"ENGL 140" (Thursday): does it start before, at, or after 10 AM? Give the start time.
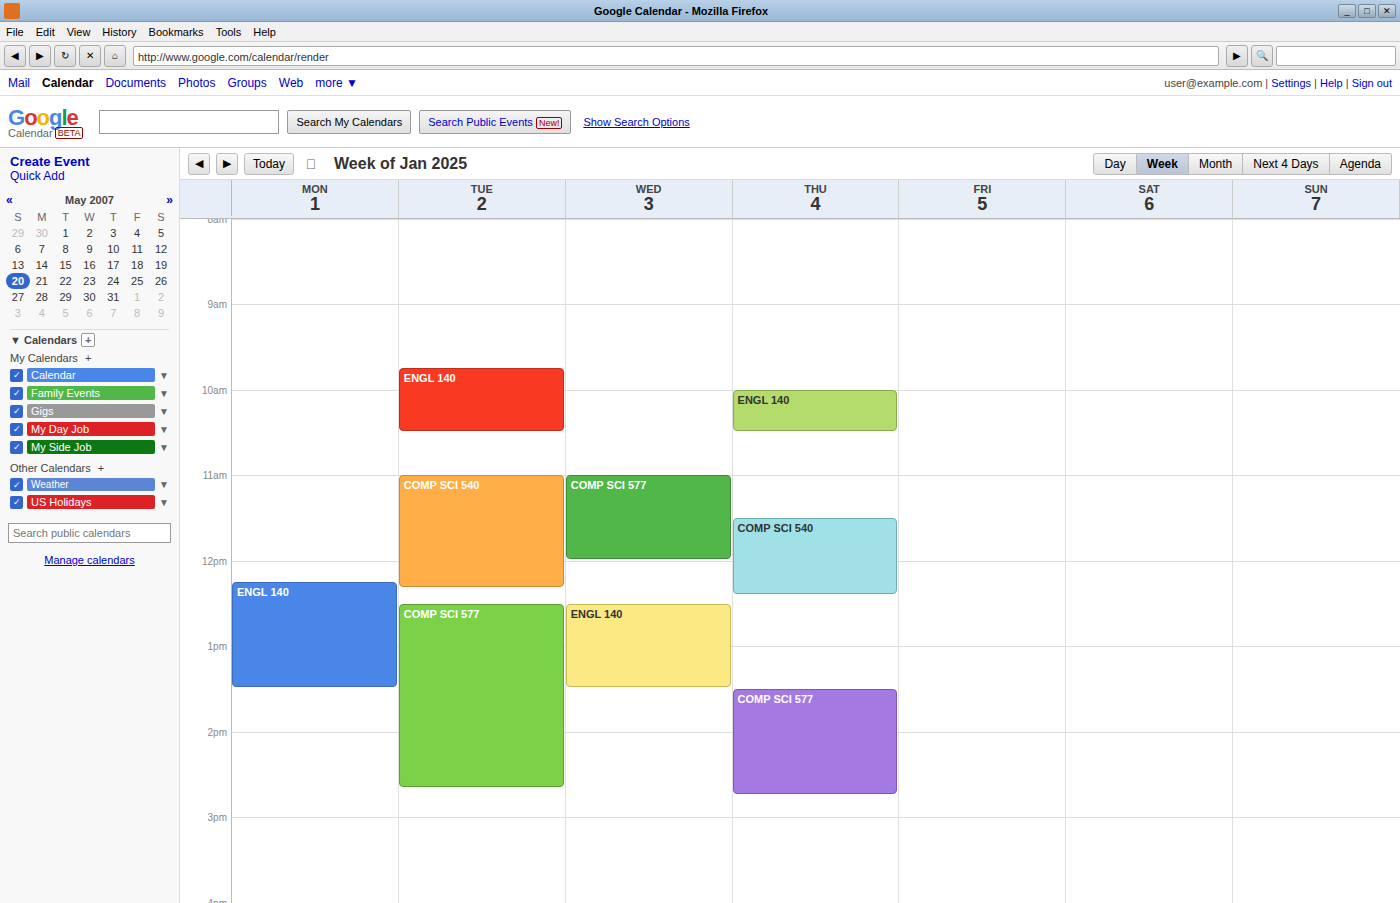
10:00 AM -- exactly at 10 AM, on the 10 AM line.